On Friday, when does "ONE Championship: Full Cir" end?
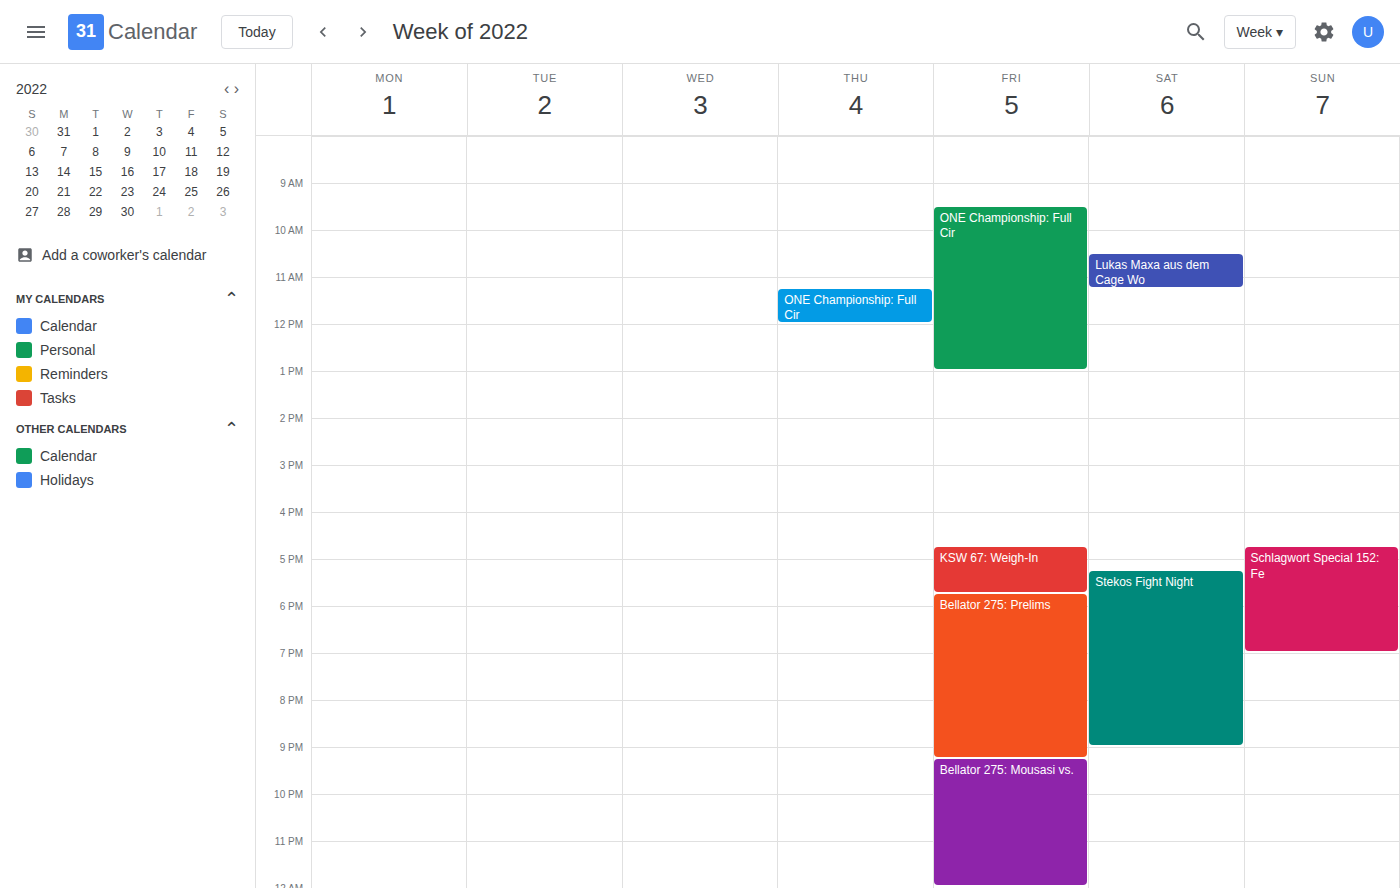
1:00 PM